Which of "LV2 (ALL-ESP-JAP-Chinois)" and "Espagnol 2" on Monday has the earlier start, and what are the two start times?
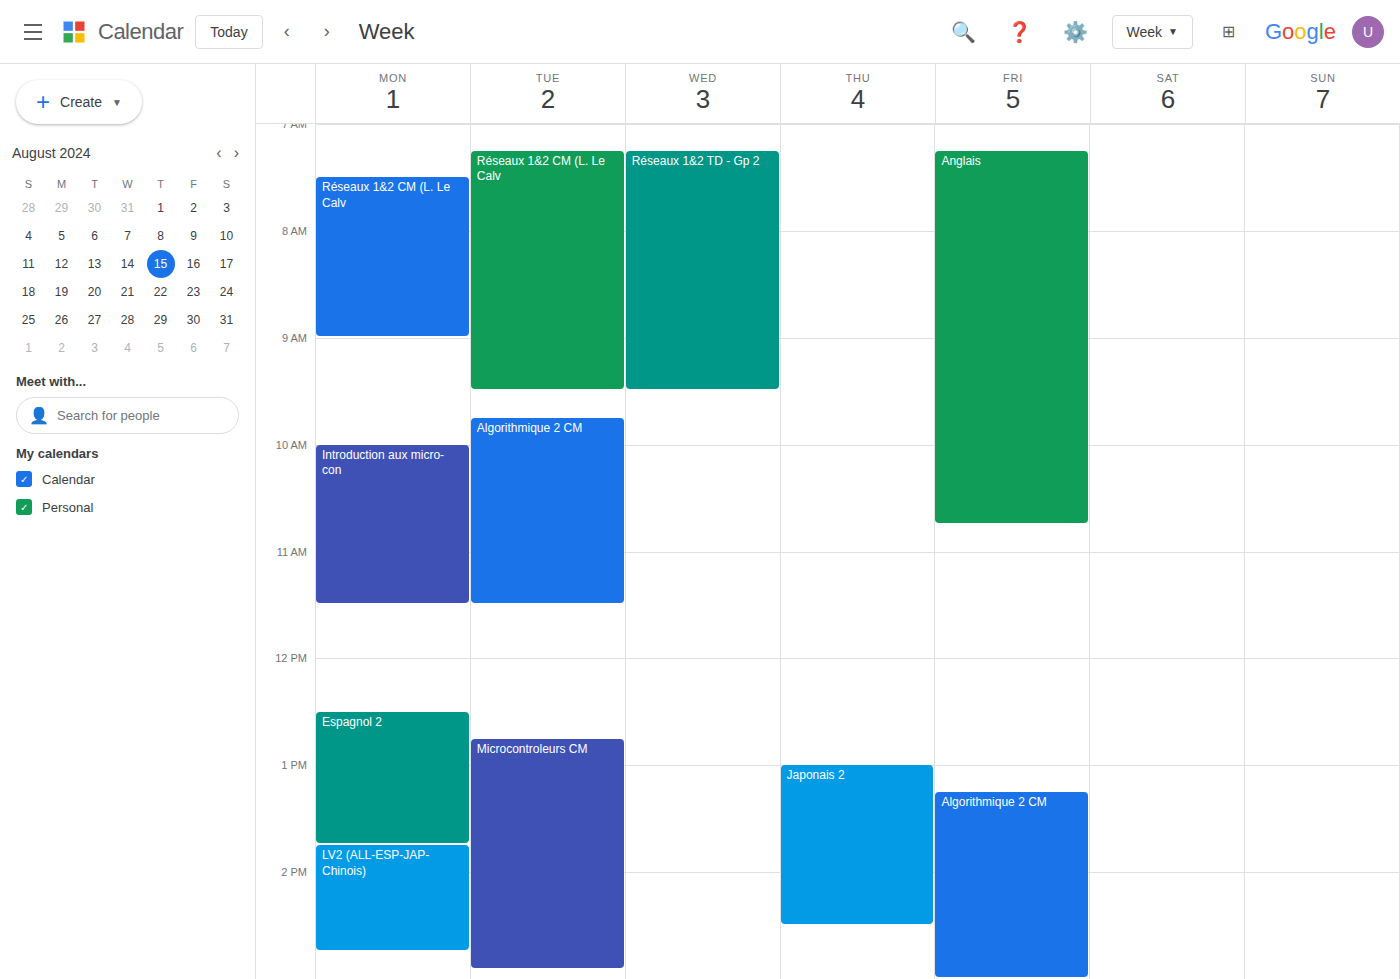
"Espagnol 2" 12:30 PM; "LV2 (ALL-ESP-JAP-Chinois)" 1:45 PM.